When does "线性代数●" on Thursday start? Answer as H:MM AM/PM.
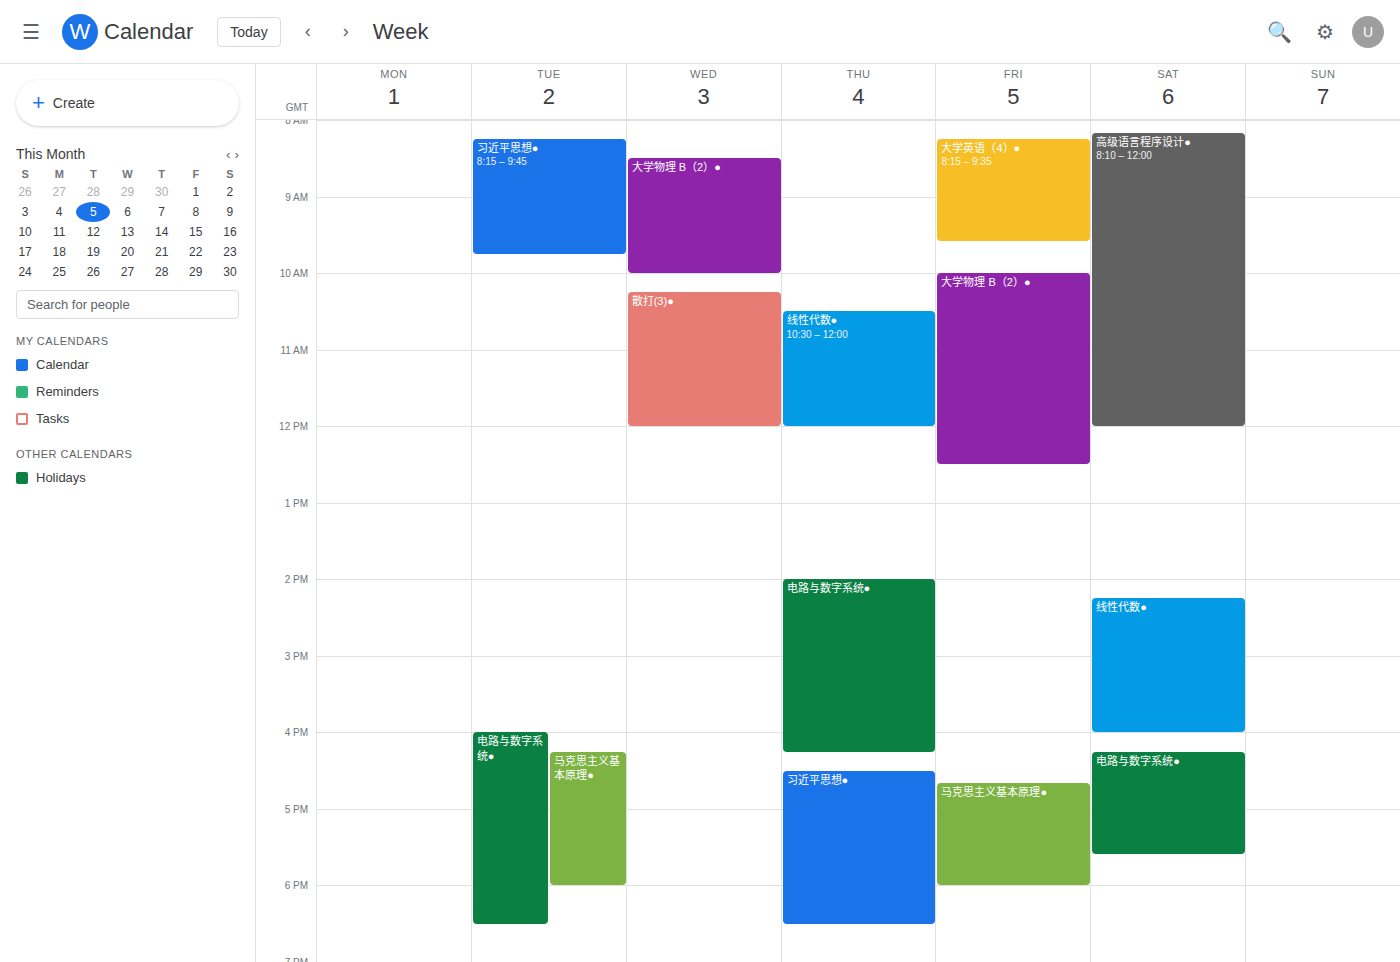
10:30 AM